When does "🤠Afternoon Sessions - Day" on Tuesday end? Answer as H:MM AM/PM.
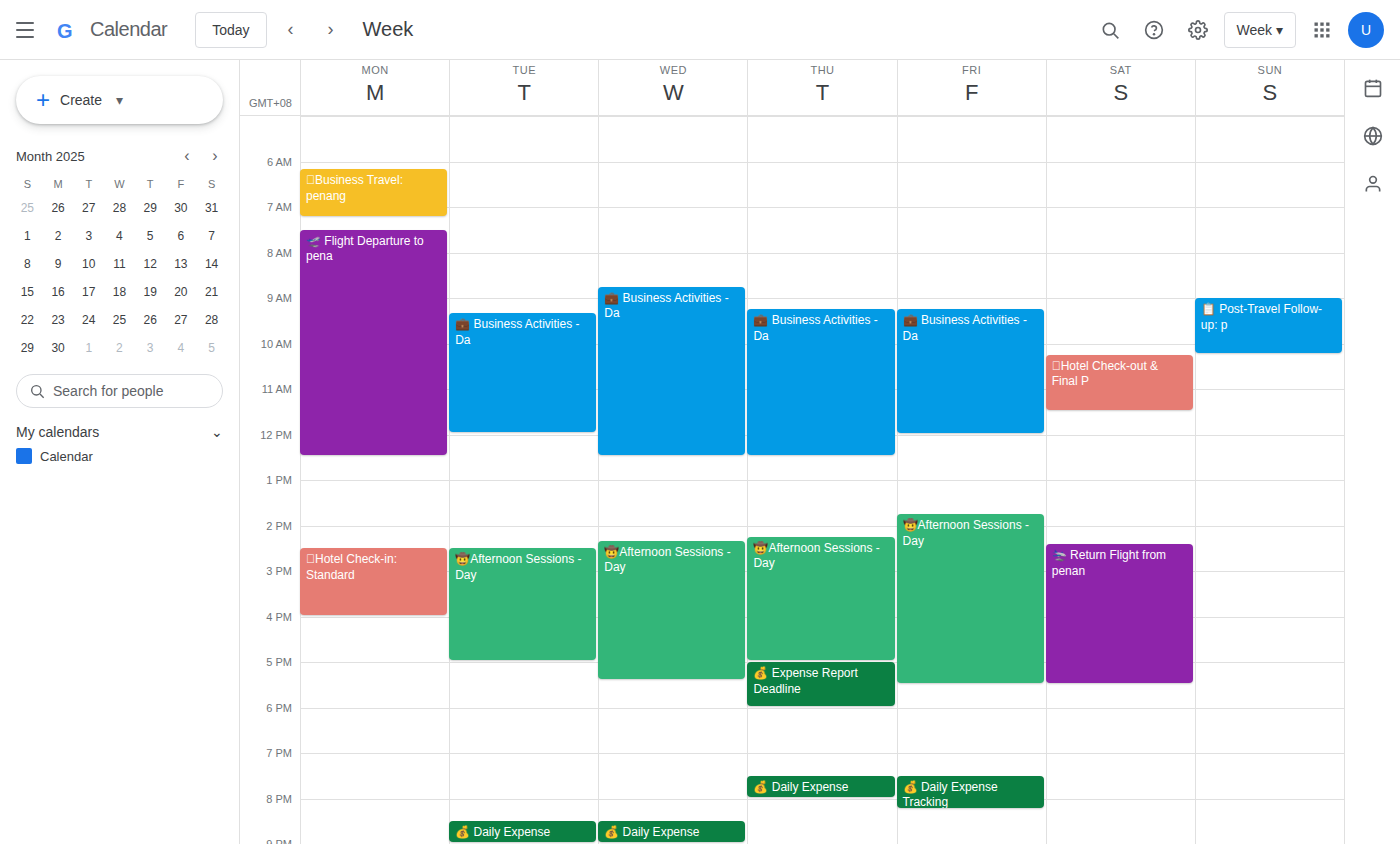
5:00 PM